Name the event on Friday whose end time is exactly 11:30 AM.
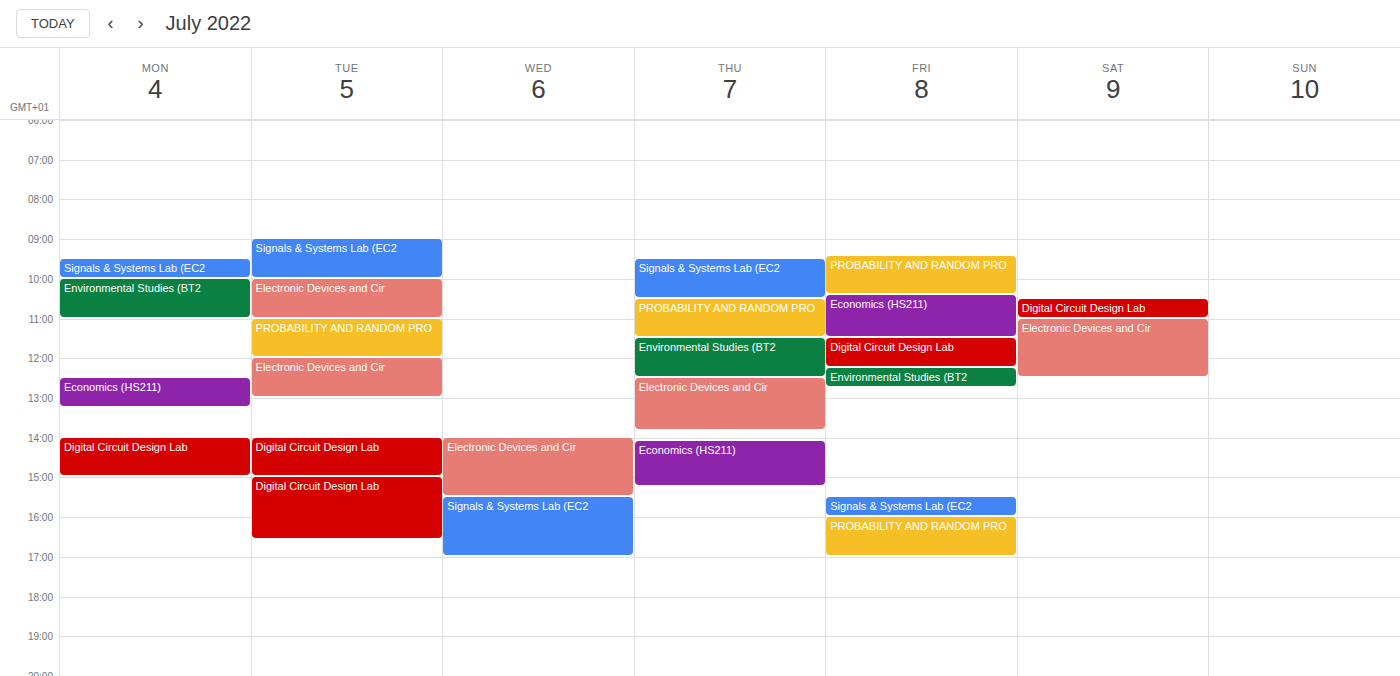
"Economics (HS211)"